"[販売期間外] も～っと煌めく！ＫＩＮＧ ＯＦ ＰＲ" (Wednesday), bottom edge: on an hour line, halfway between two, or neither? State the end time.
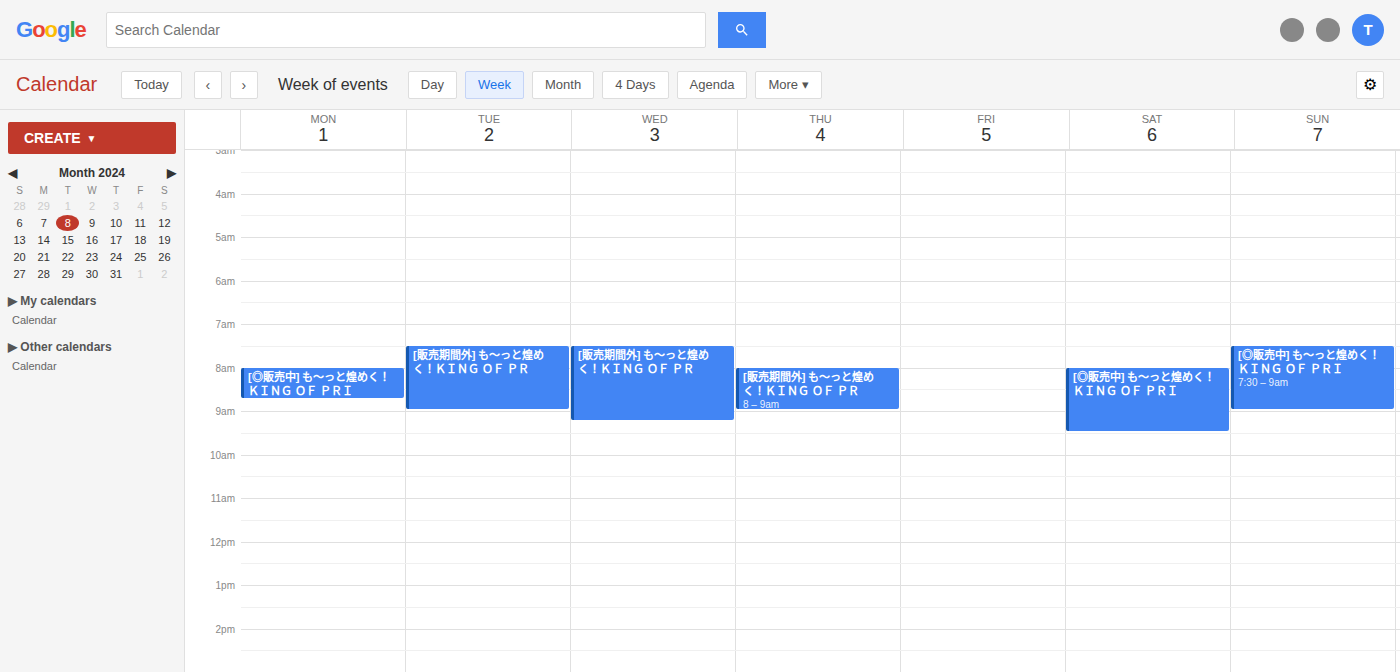
9:15 AM -- neither: a quarter of the way from the 9 AM line to the 10 AM line.